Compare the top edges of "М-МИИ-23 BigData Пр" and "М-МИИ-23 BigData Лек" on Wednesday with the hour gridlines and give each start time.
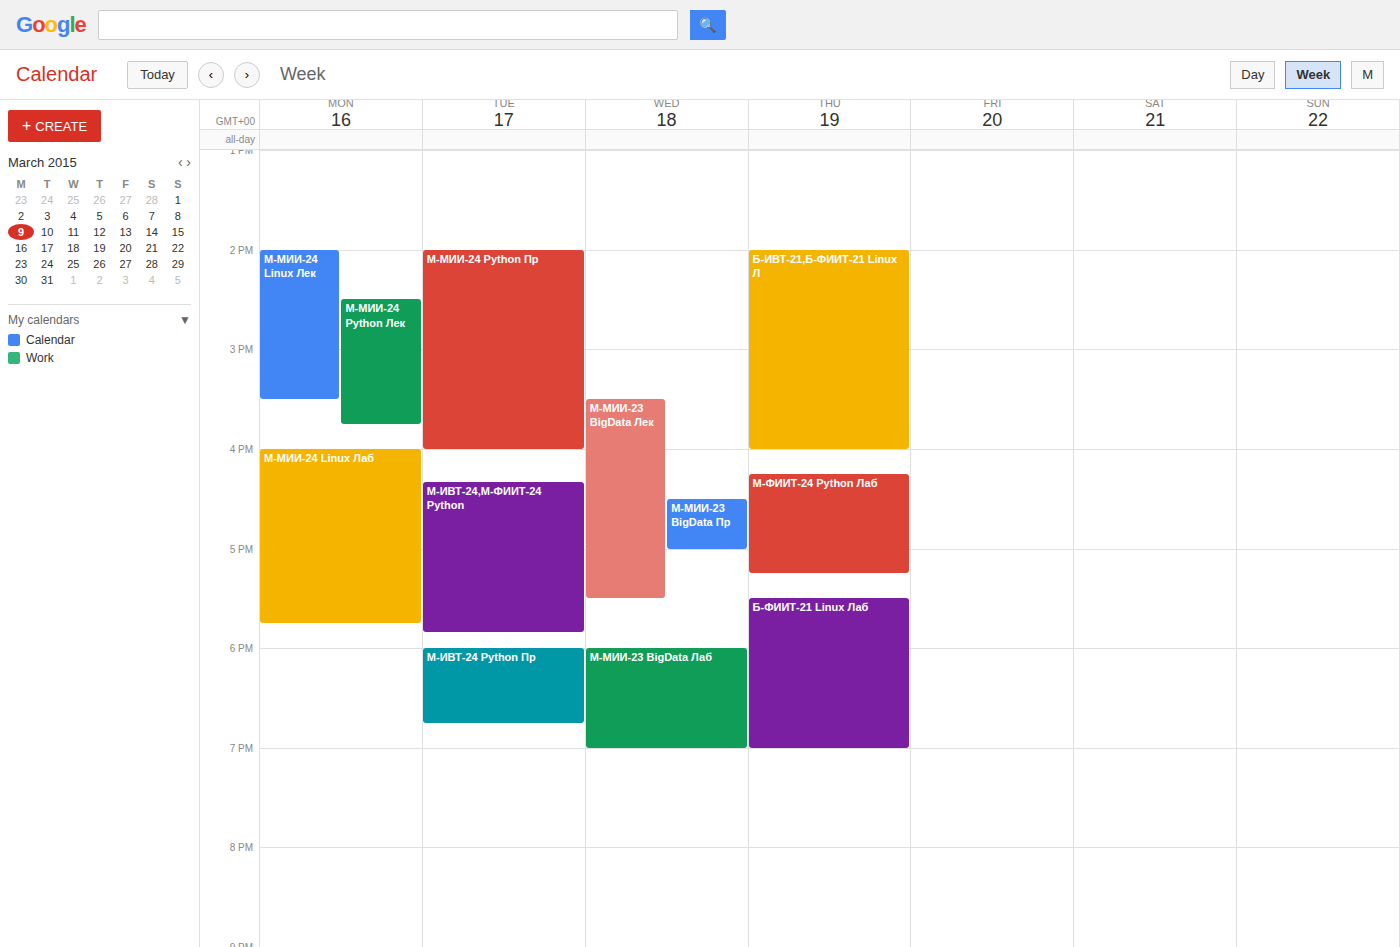
"М-МИИ-23 BigData Пр": 4:30 PM, halfway between the 4 PM and 5 PM lines. "М-МИИ-23 BigData Лек": 3:30 PM, halfway between the 3 PM and 4 PM lines.